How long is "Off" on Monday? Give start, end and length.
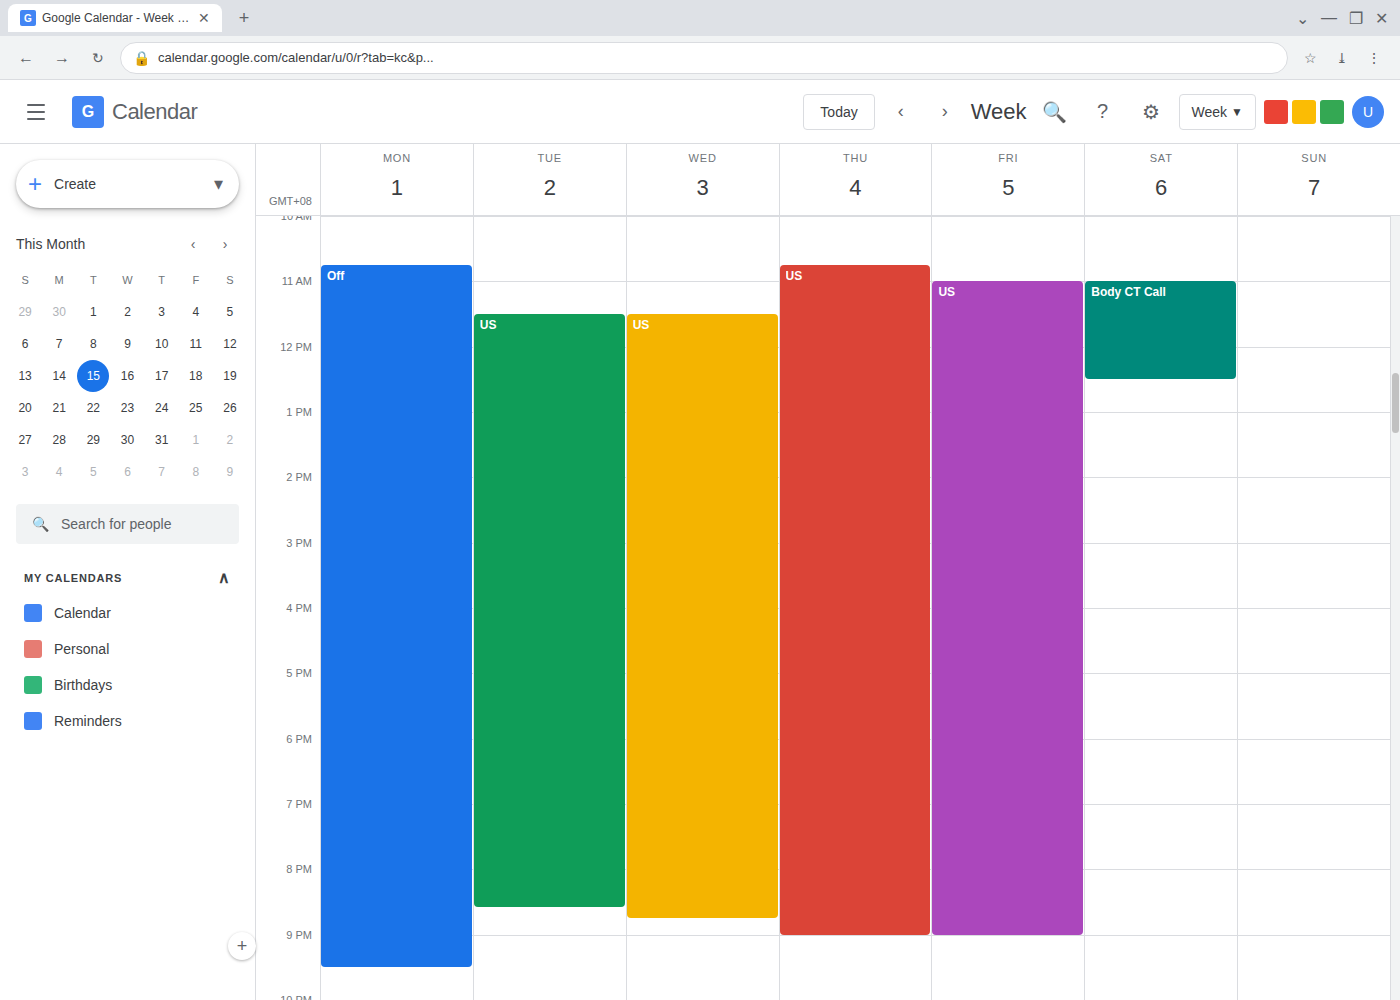
10:45 AM to 9:30 PM, 10 hours 45 minutes